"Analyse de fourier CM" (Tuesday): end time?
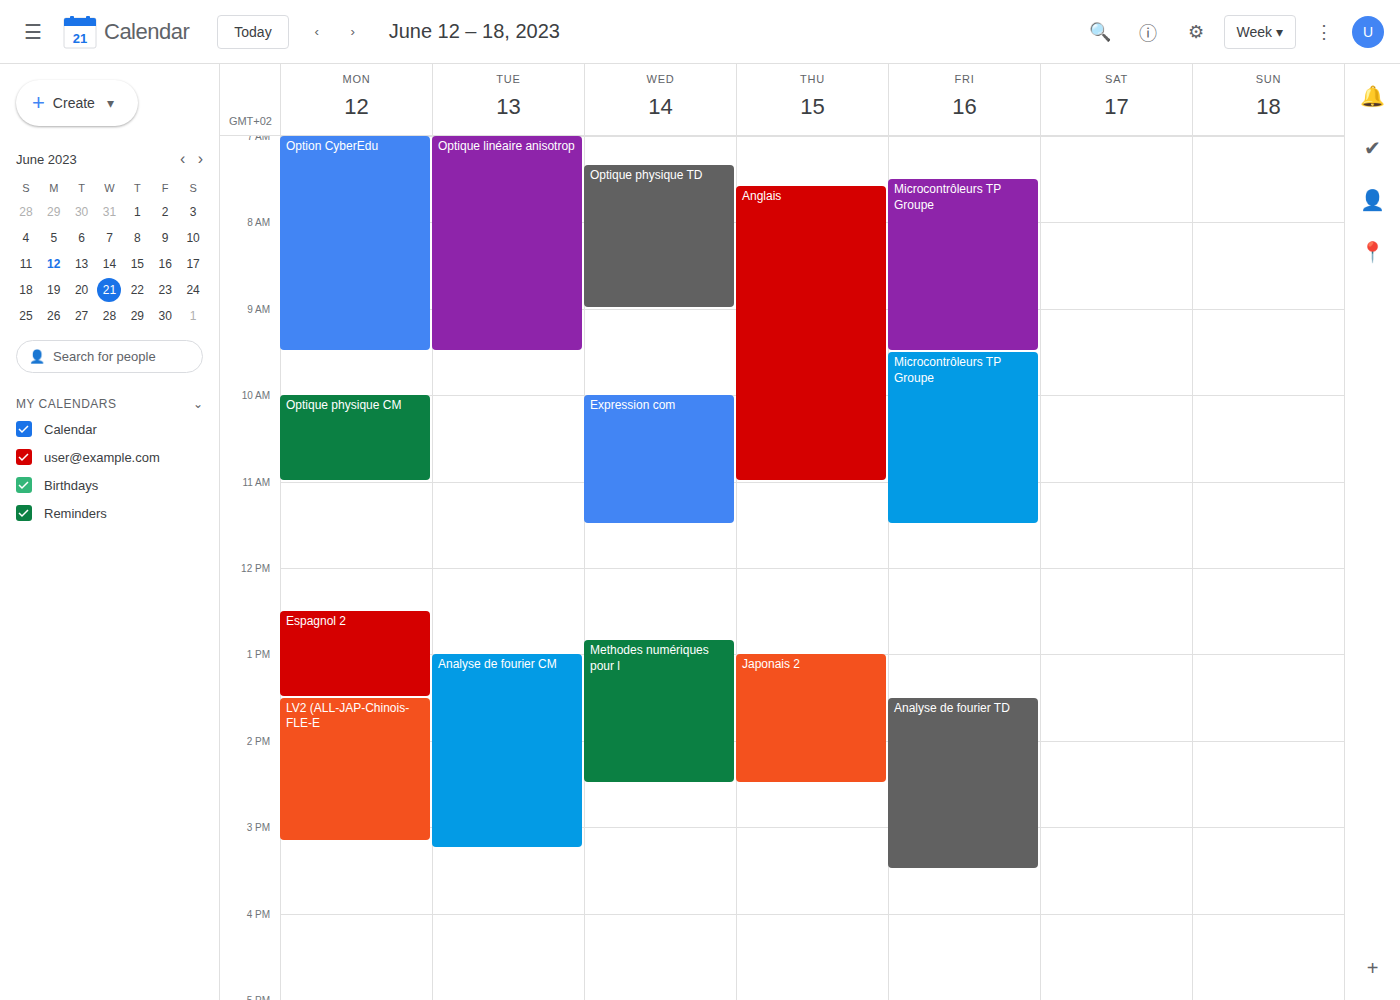
3:15 PM